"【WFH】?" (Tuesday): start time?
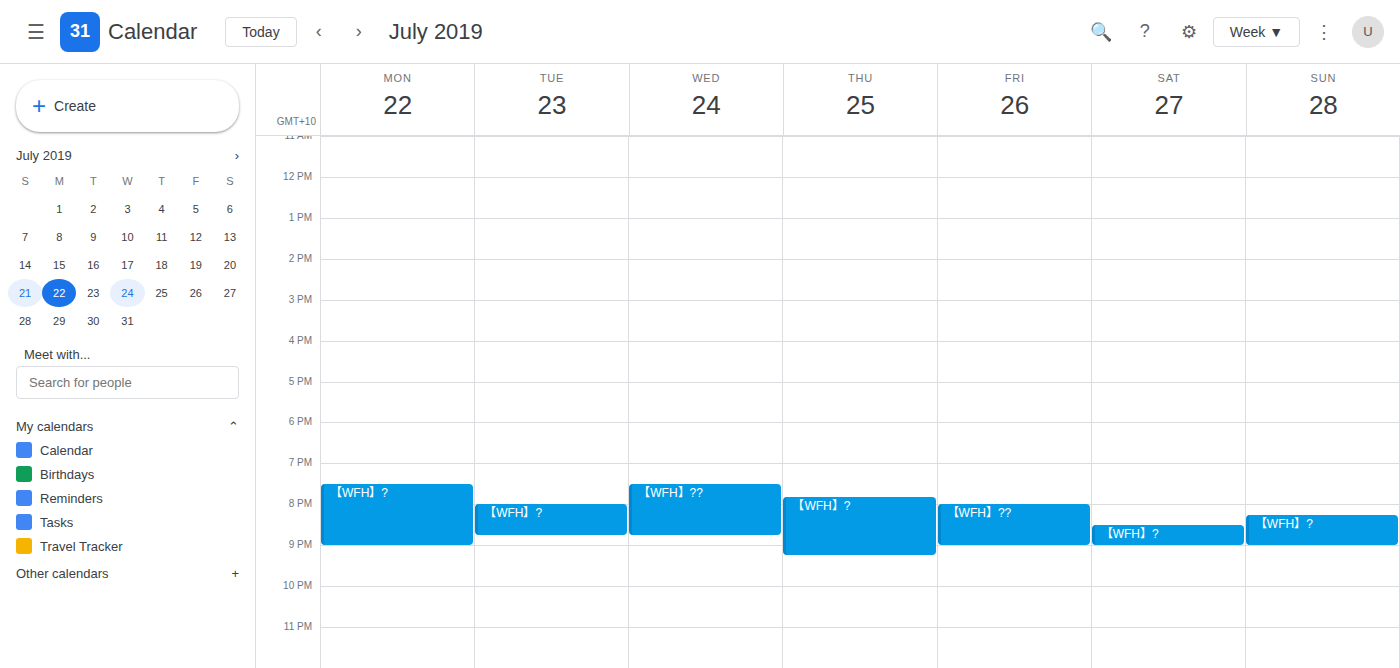
20:00